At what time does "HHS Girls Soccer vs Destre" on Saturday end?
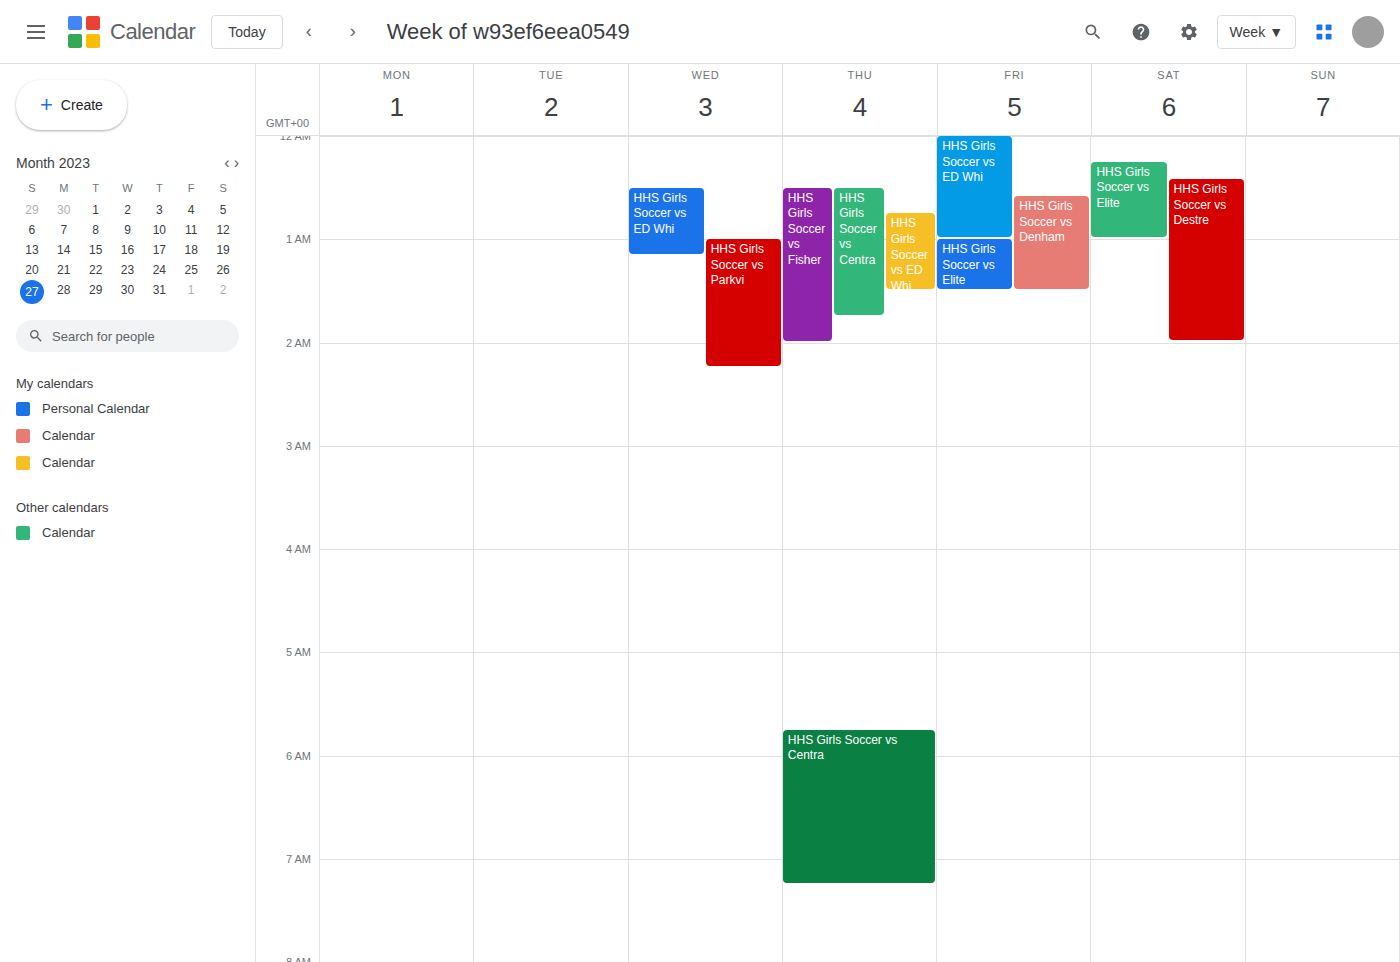
2:00 AM